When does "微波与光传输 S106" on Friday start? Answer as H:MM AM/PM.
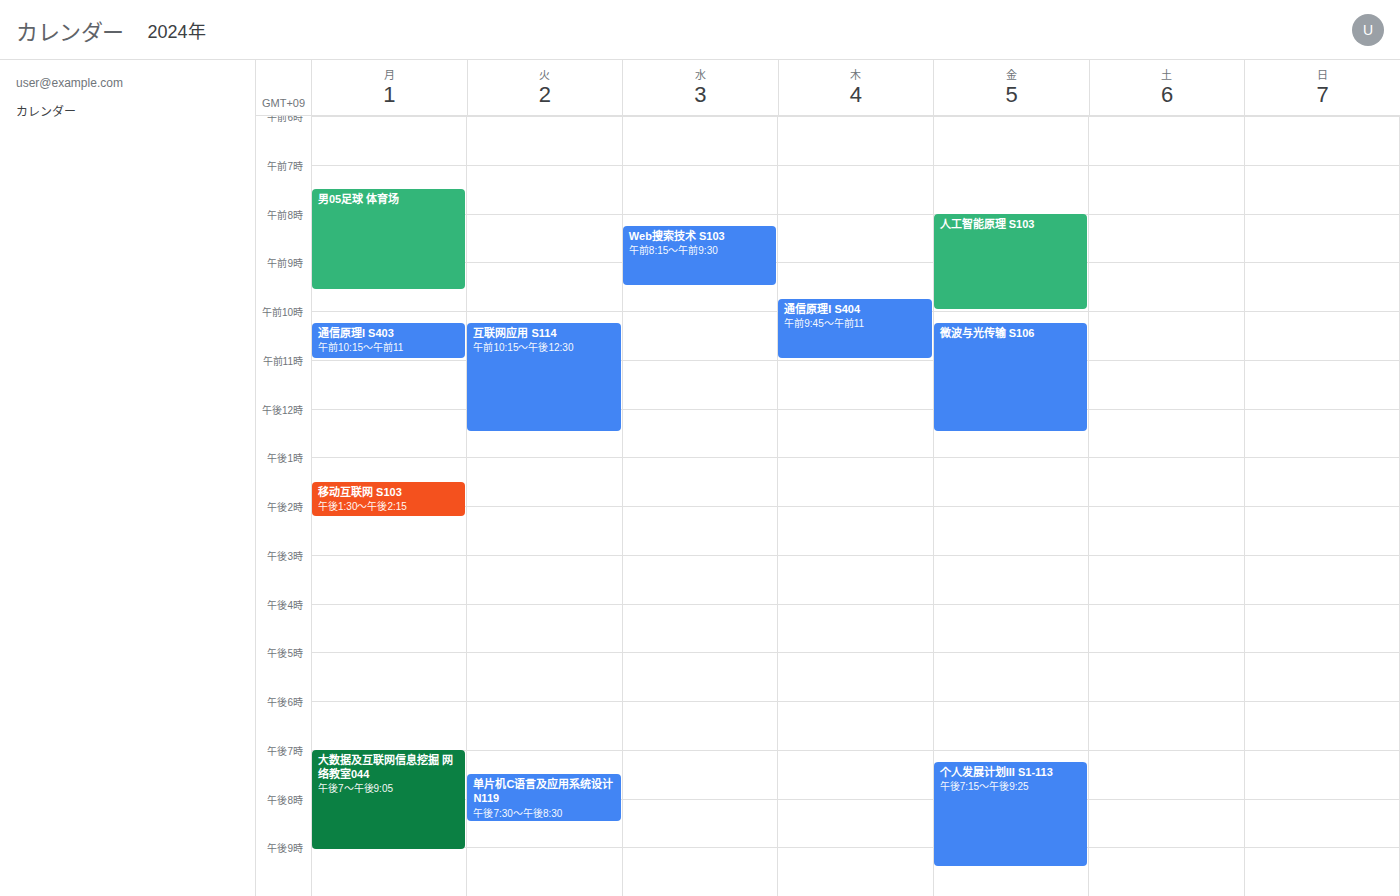
10:15 AM